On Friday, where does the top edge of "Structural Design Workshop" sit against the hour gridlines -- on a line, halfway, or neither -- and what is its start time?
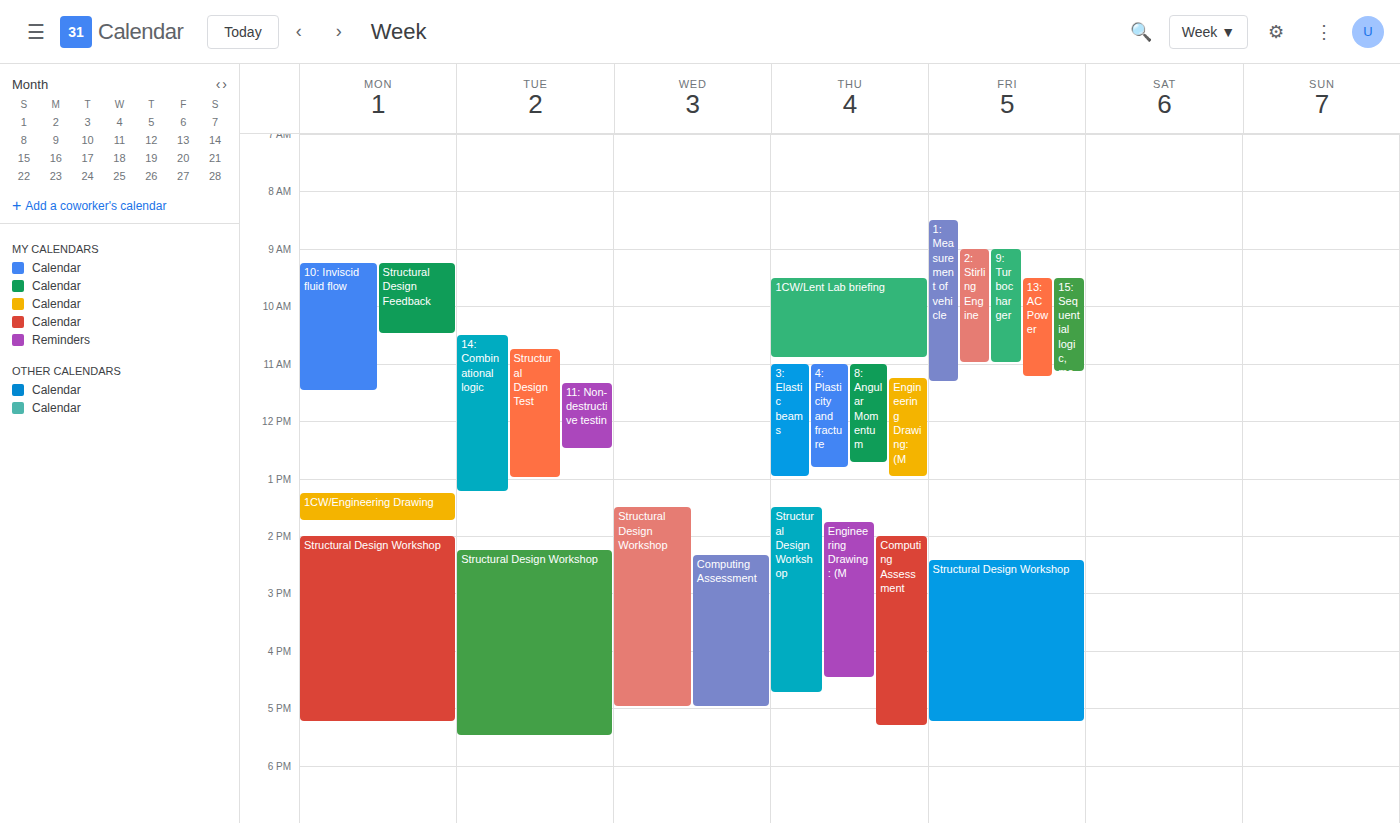
2:25 PM -- neither: 25 minutes below the 2 PM line and 35 minutes above the 3 PM line.